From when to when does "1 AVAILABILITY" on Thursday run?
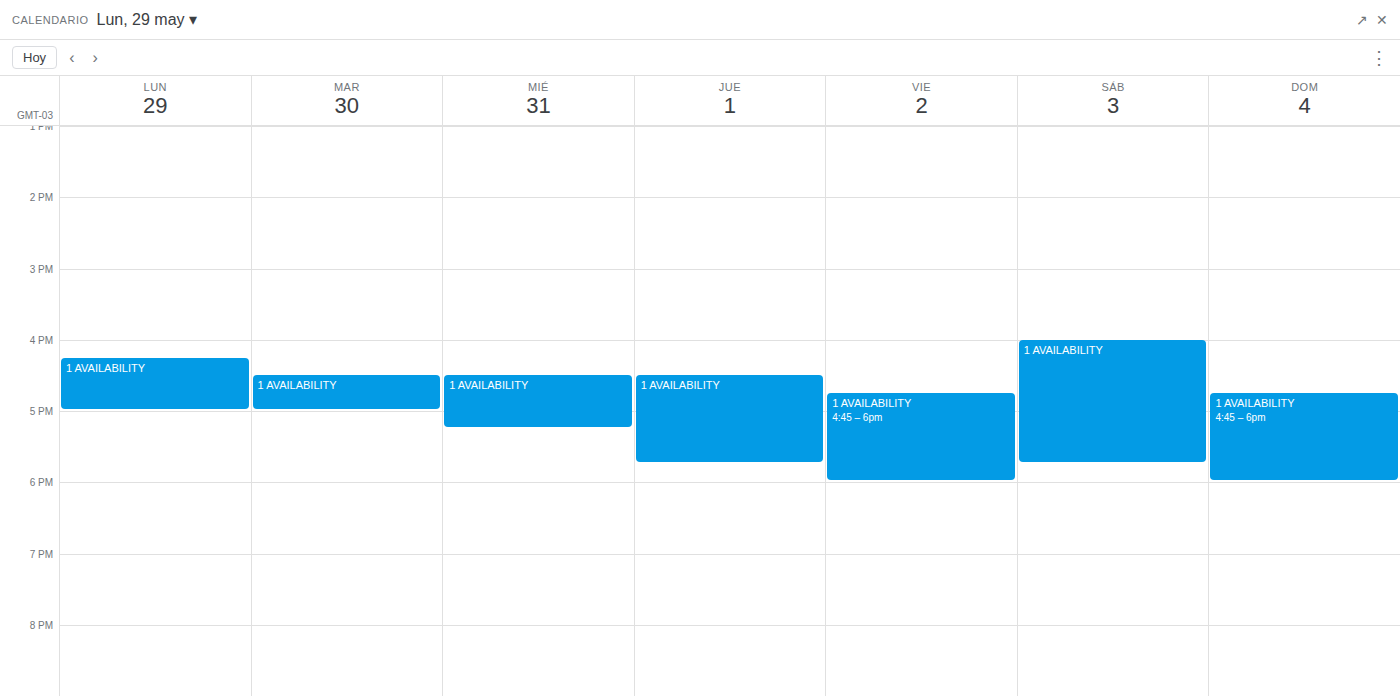
4:30 PM to 5:45 PM